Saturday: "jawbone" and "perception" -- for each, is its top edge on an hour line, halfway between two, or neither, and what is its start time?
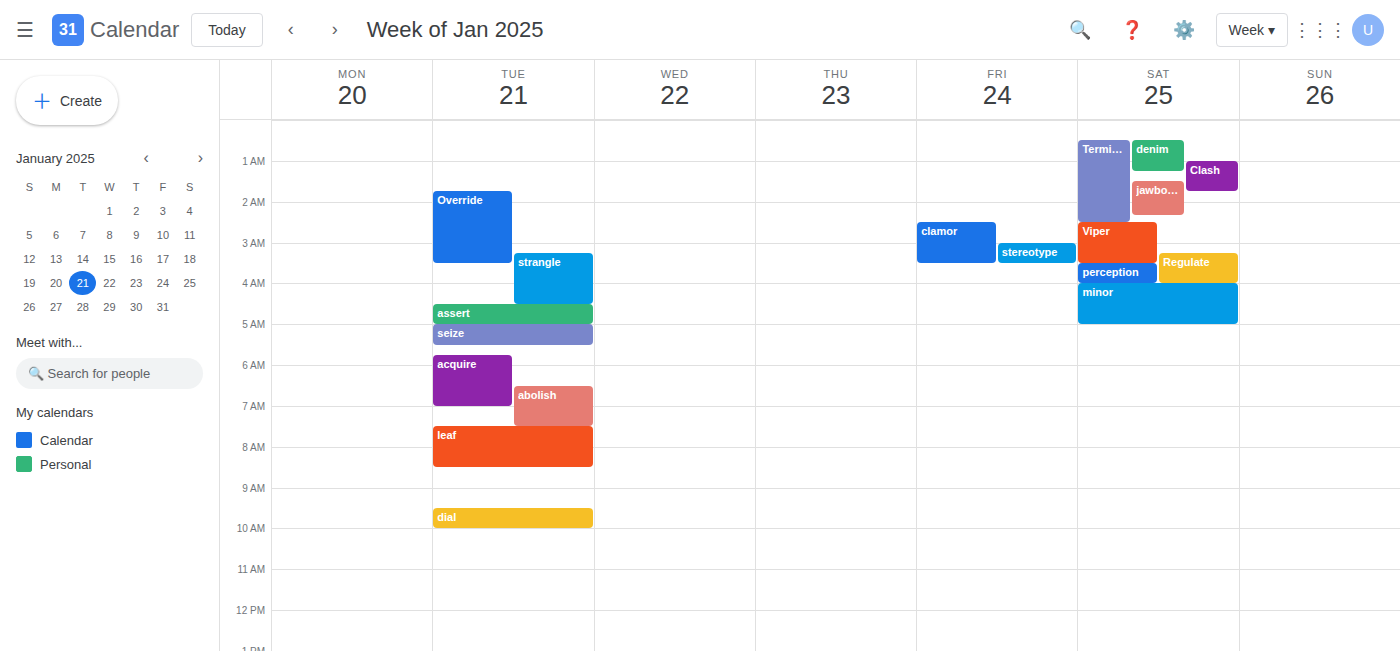
"jawbone": 1:30 AM, halfway between the 1 AM and 2 AM lines. "perception": 3:30 AM, halfway between the 3 AM and 4 AM lines.